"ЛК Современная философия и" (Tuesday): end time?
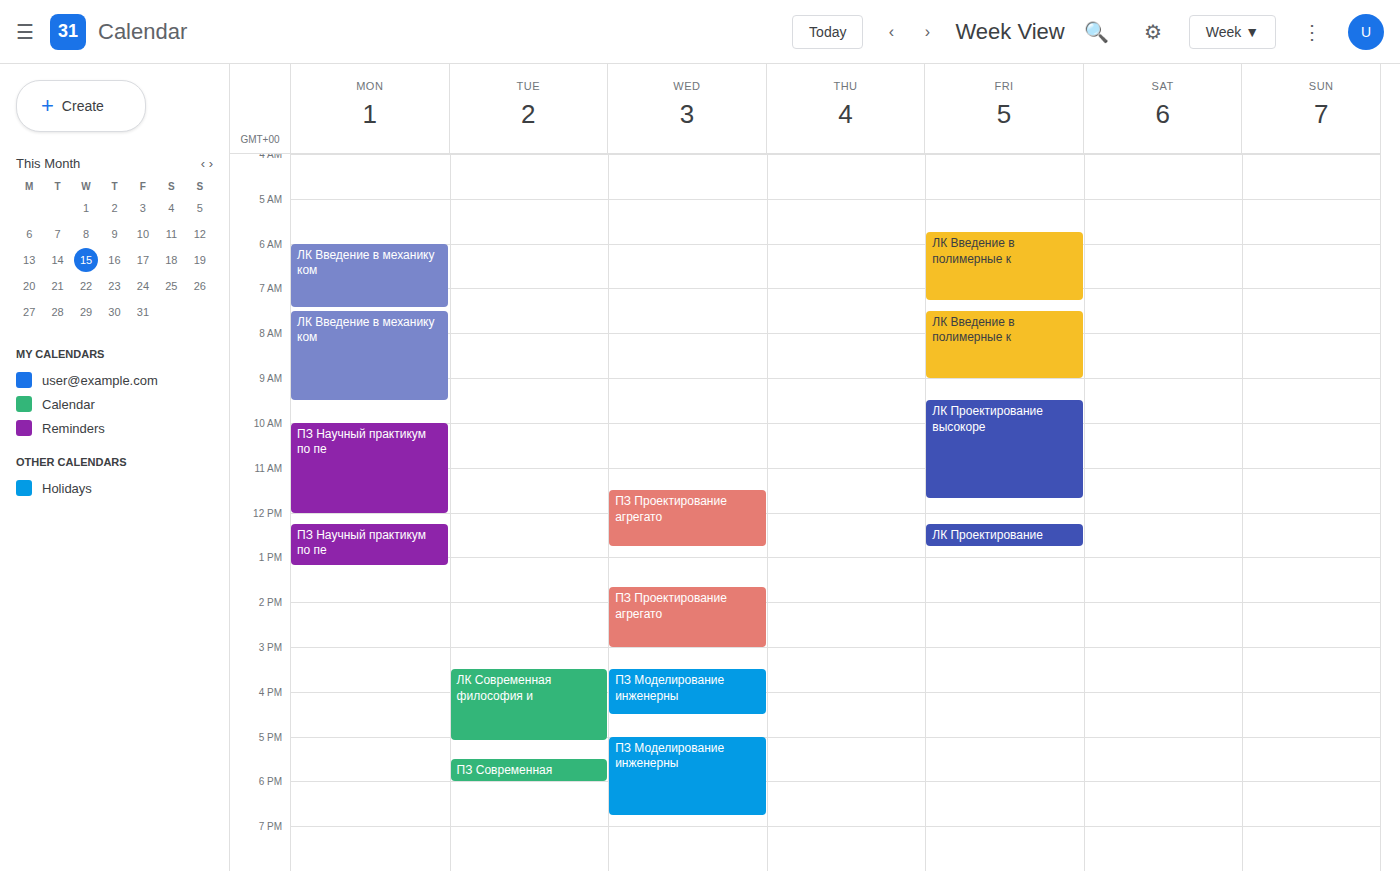
5:05 PM